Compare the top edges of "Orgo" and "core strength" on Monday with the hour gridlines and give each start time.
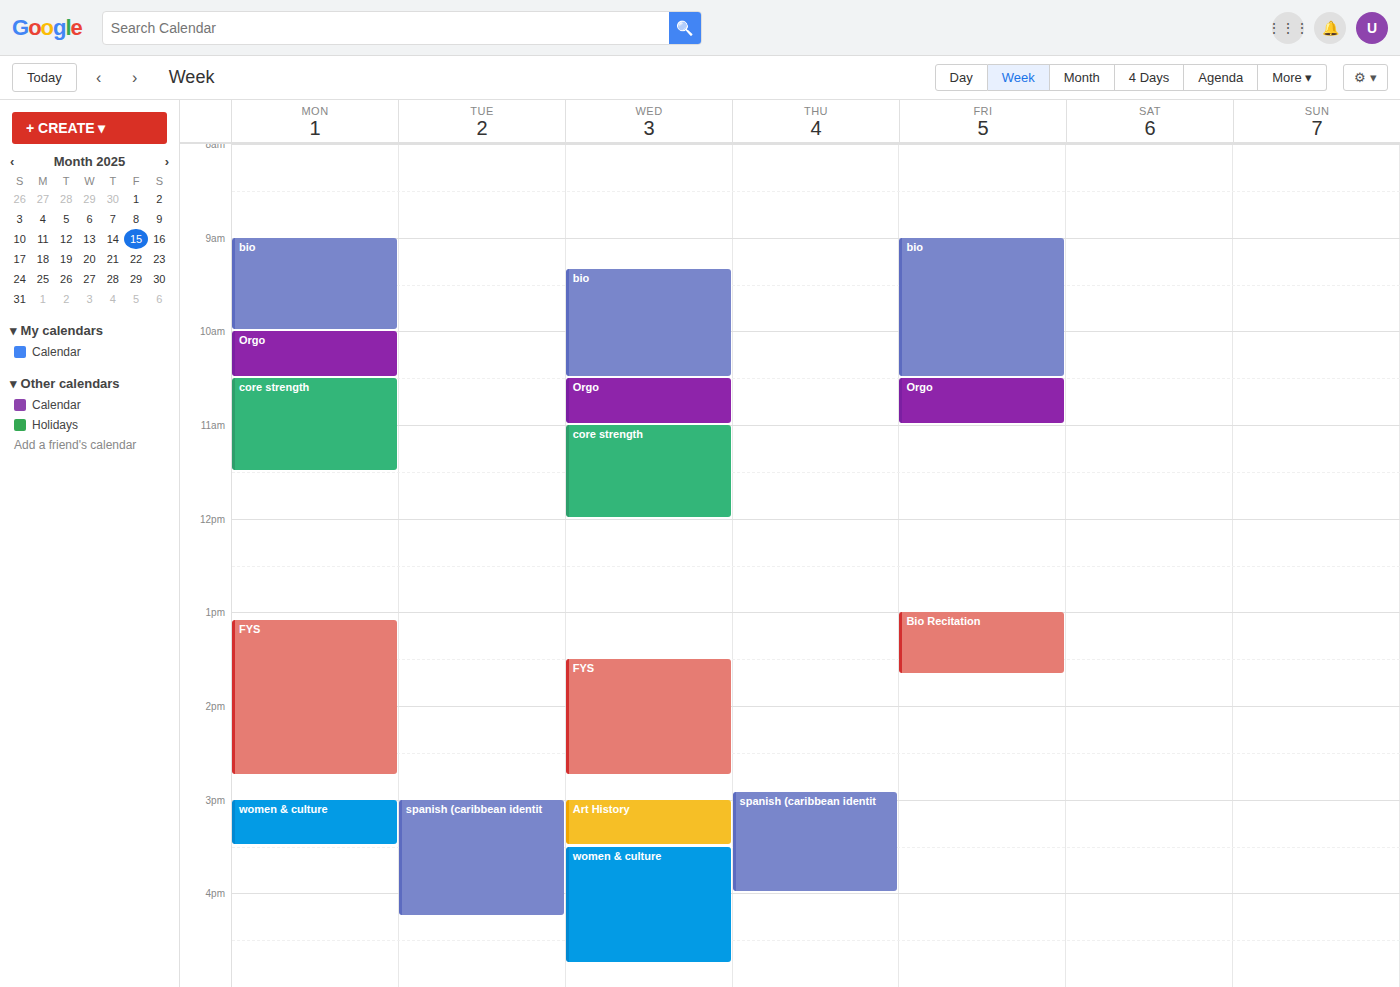
"Orgo": 10:00 AM, exactly on the 10 AM line. "core strength": 10:30 AM, halfway between the 10 AM and 11 AM lines.